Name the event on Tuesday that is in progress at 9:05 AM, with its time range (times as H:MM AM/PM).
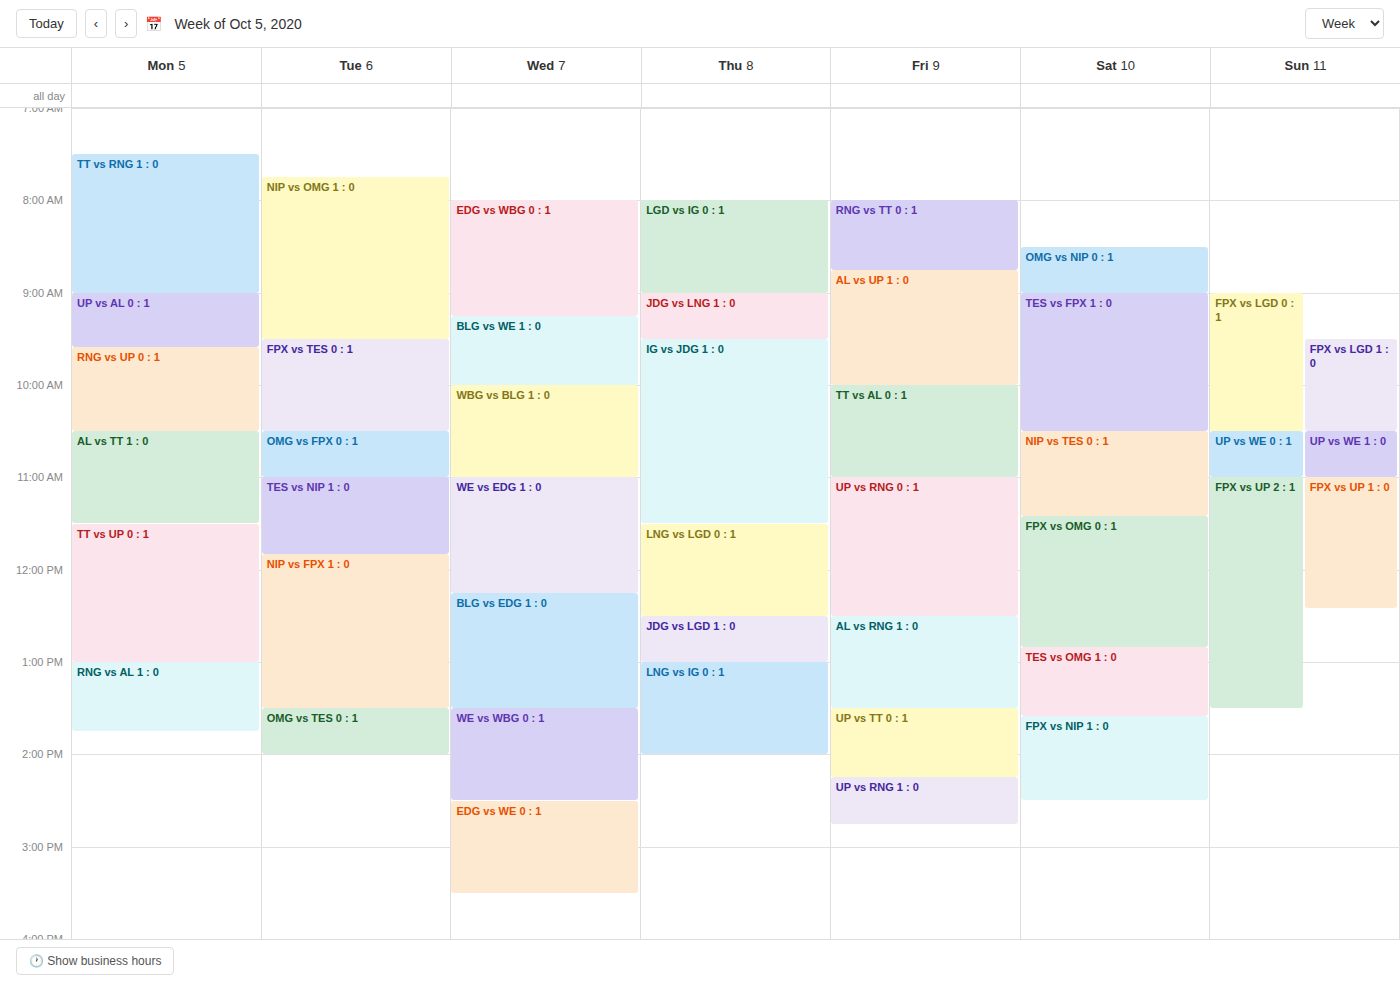
"NIP vs OMG 1 : 0", 7:45 AM to 9:30 AM